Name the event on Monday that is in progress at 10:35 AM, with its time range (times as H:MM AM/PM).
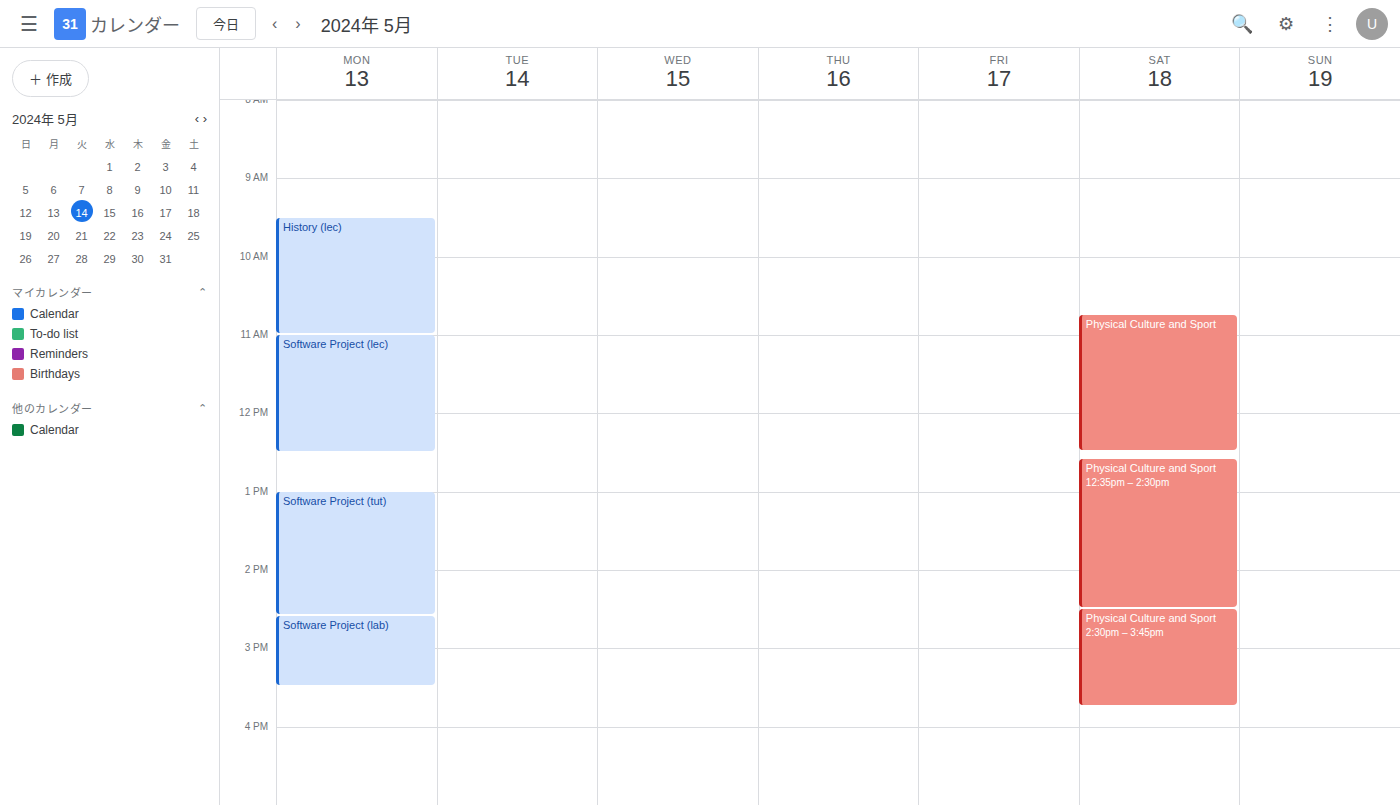
"History (lec)", 9:30 AM to 11:00 AM